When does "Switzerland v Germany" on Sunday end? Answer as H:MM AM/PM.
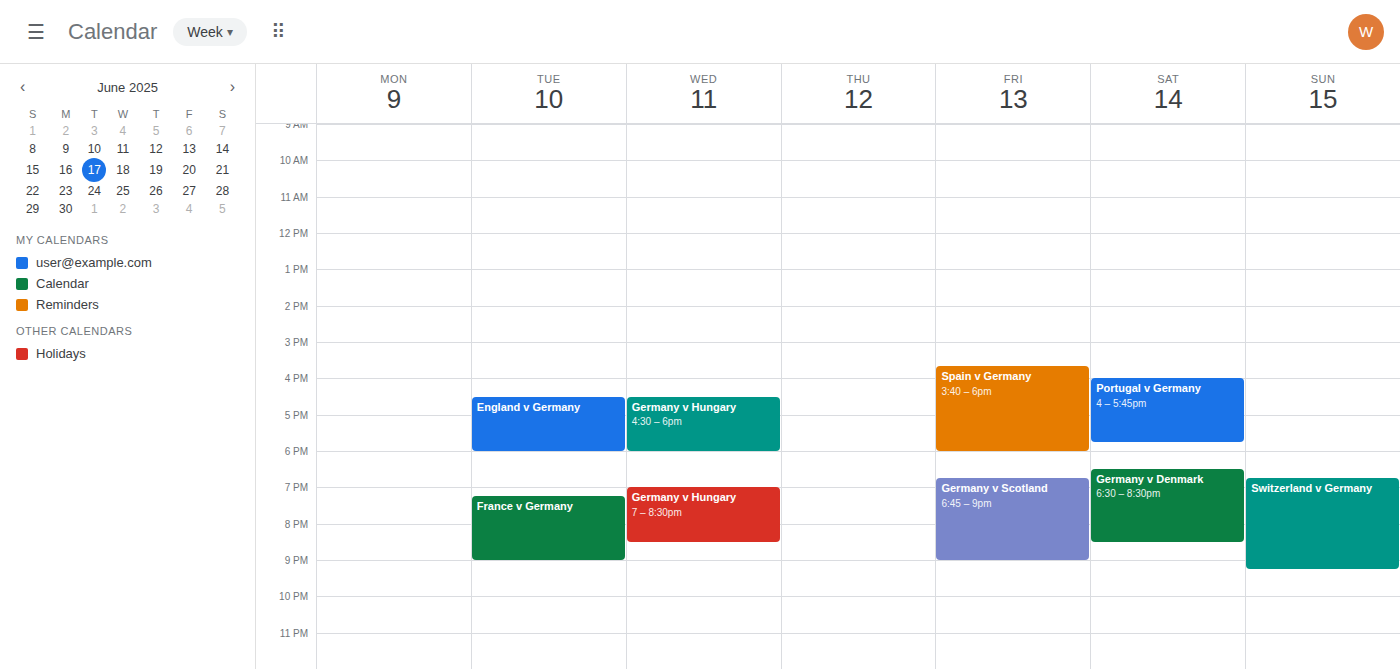
9:15 PM